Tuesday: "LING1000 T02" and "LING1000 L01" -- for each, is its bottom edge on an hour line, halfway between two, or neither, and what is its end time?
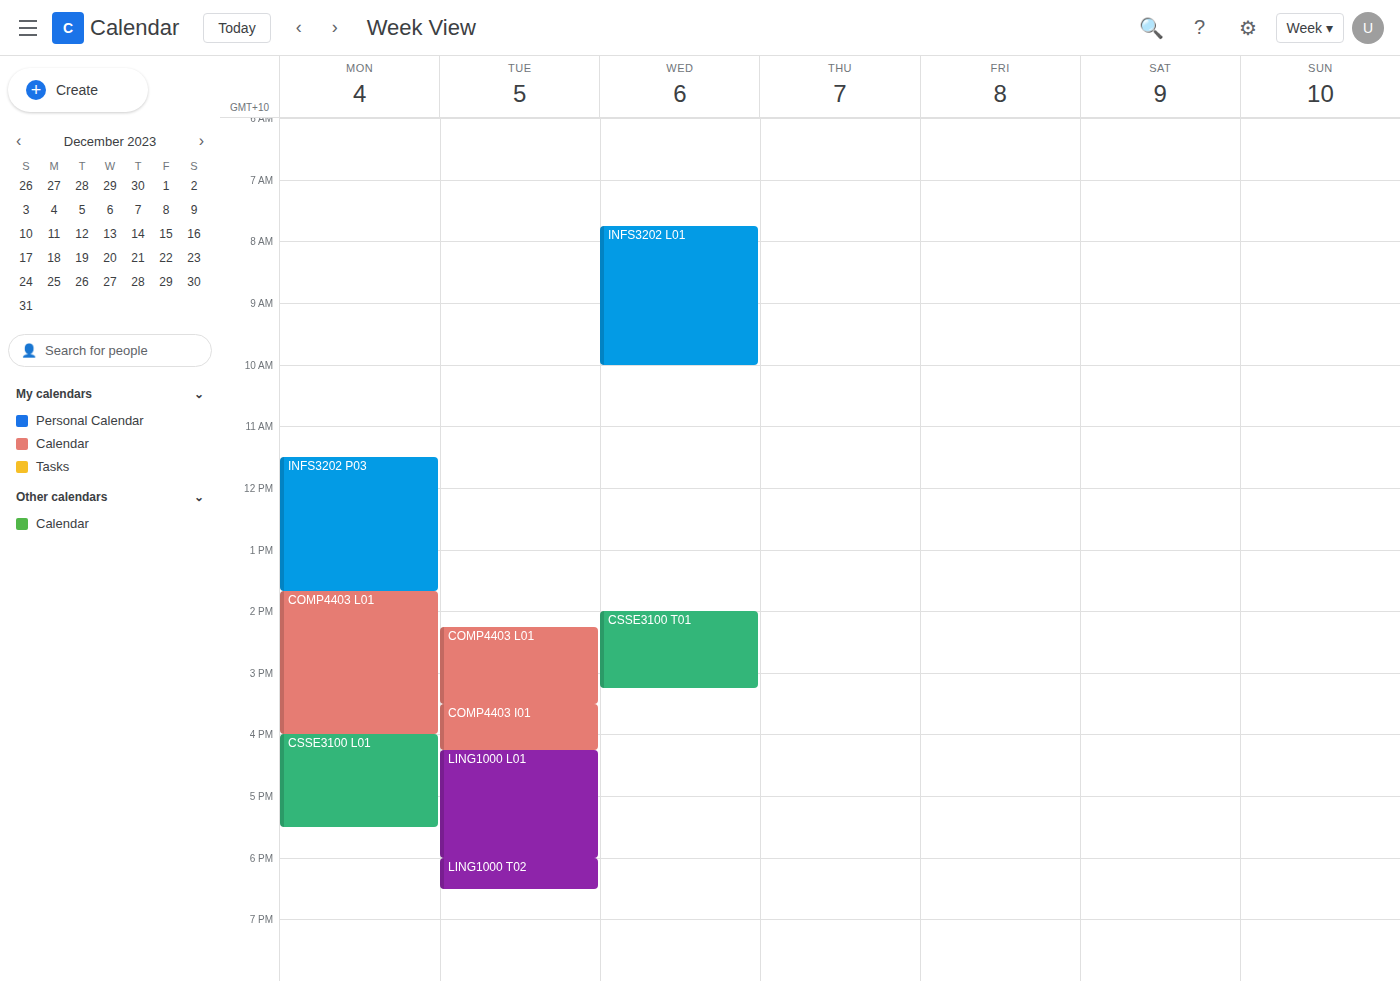
"LING1000 T02": 6:30 PM, halfway between the 6 PM and 7 PM lines. "LING1000 L01": 6:00 PM, exactly on the 6 PM line.